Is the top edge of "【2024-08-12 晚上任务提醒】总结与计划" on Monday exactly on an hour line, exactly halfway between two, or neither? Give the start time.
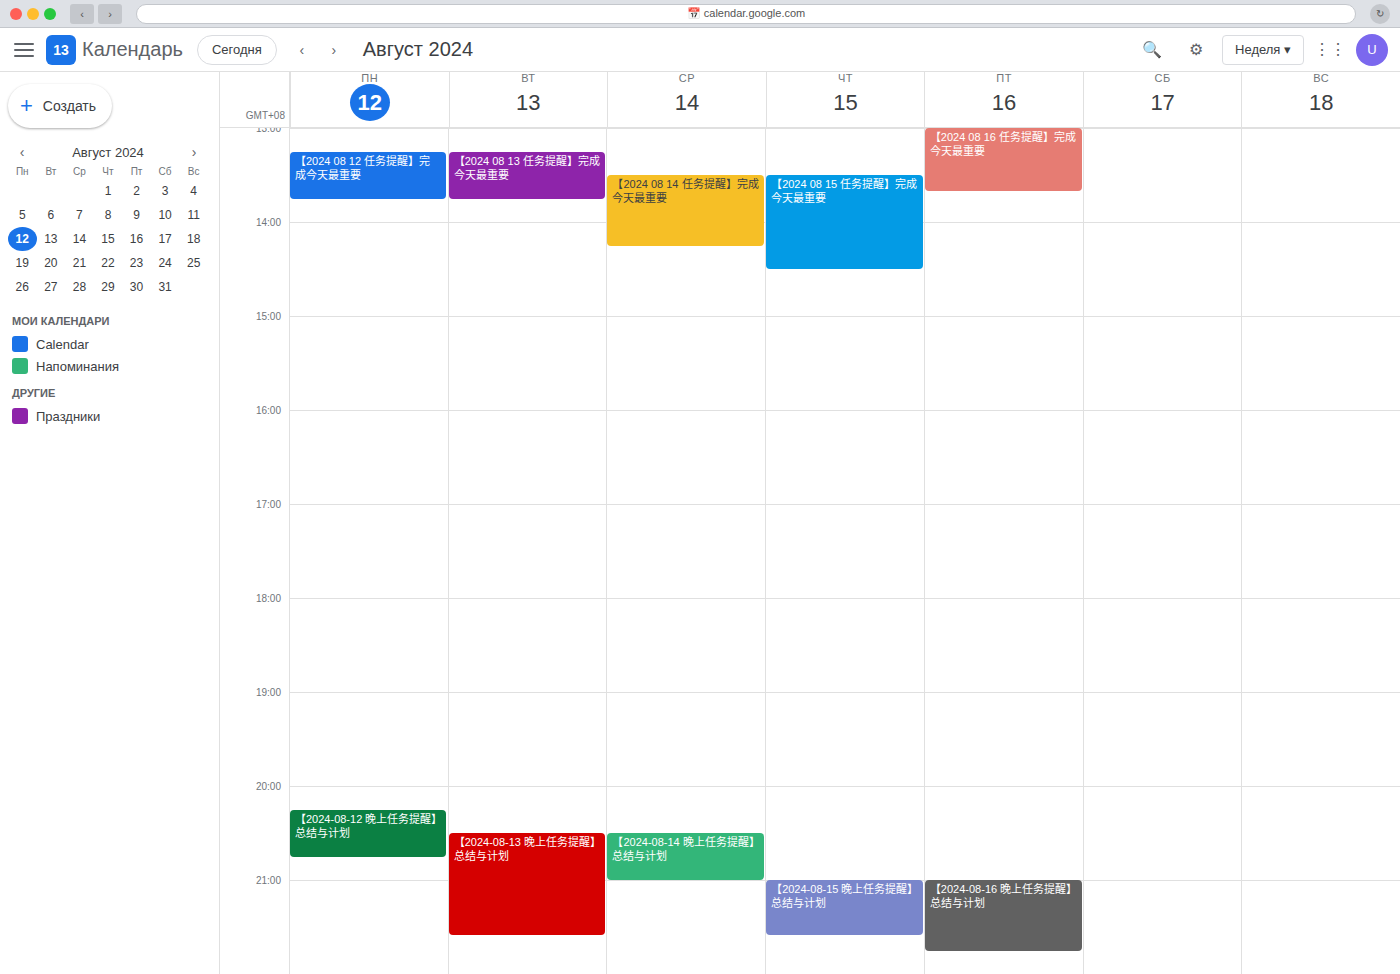
8:15 PM -- neither: a quarter of the way from the 8 PM line to the 9 PM line.